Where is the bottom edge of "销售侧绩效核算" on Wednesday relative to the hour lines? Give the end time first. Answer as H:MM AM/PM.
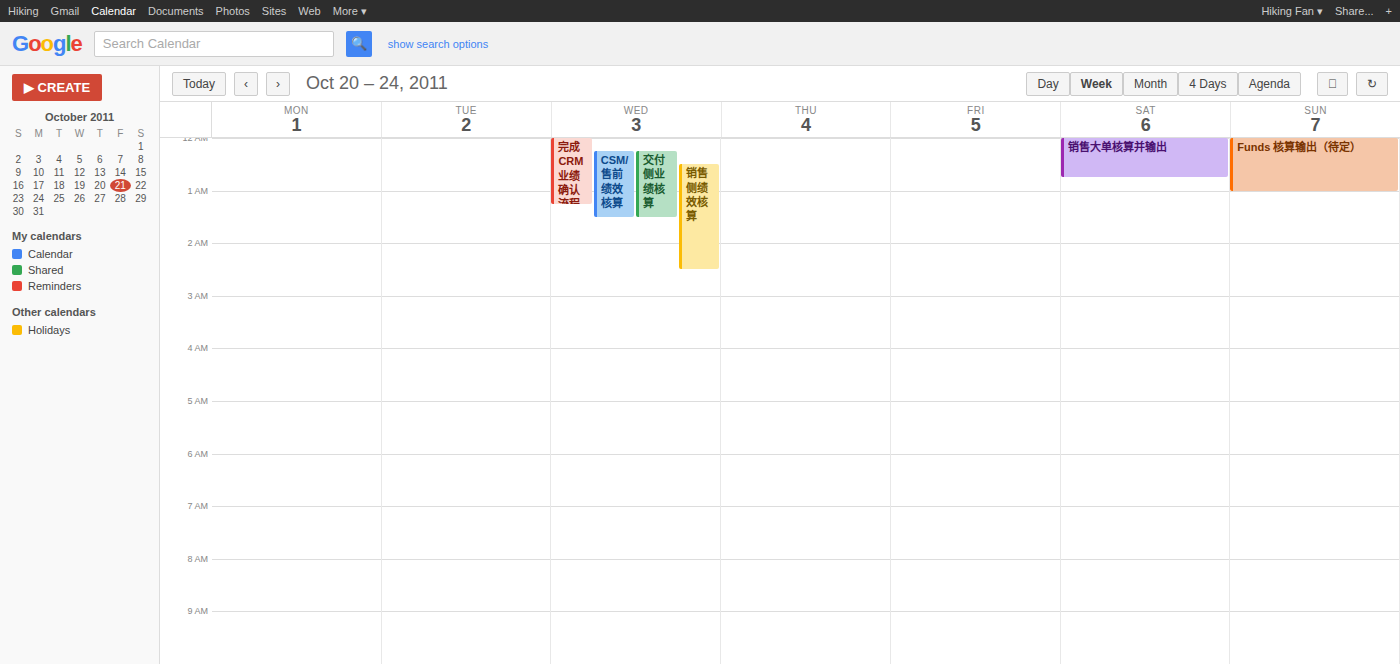
2:30 AM -- halfway between the 2 AM and 3 AM lines.